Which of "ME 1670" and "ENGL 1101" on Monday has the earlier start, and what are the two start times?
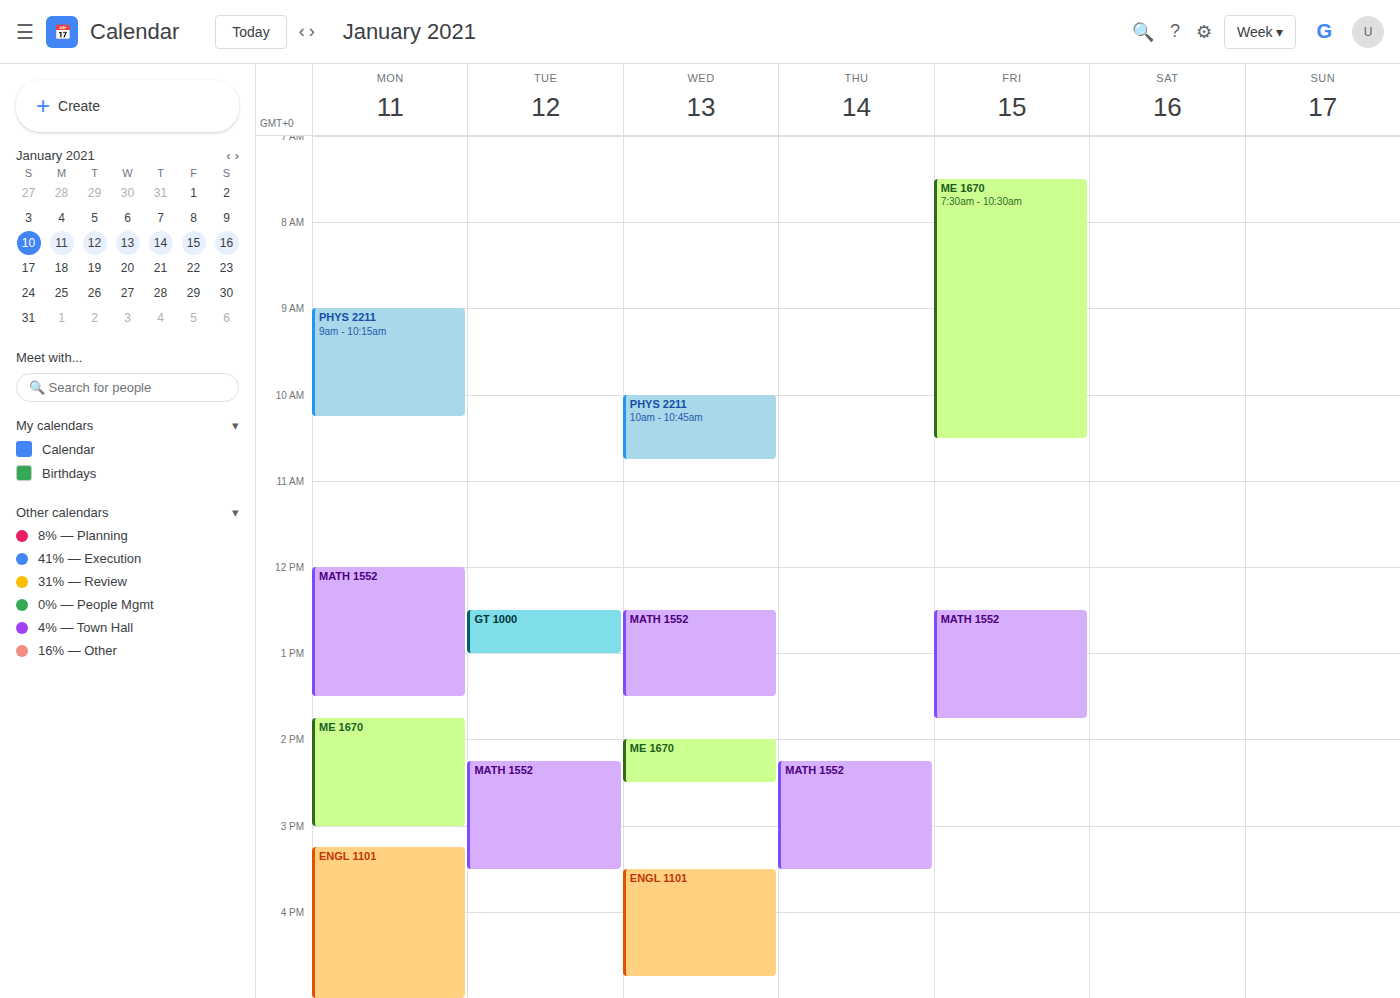
"ME 1670" 1:45 PM; "ENGL 1101" 3:15 PM.